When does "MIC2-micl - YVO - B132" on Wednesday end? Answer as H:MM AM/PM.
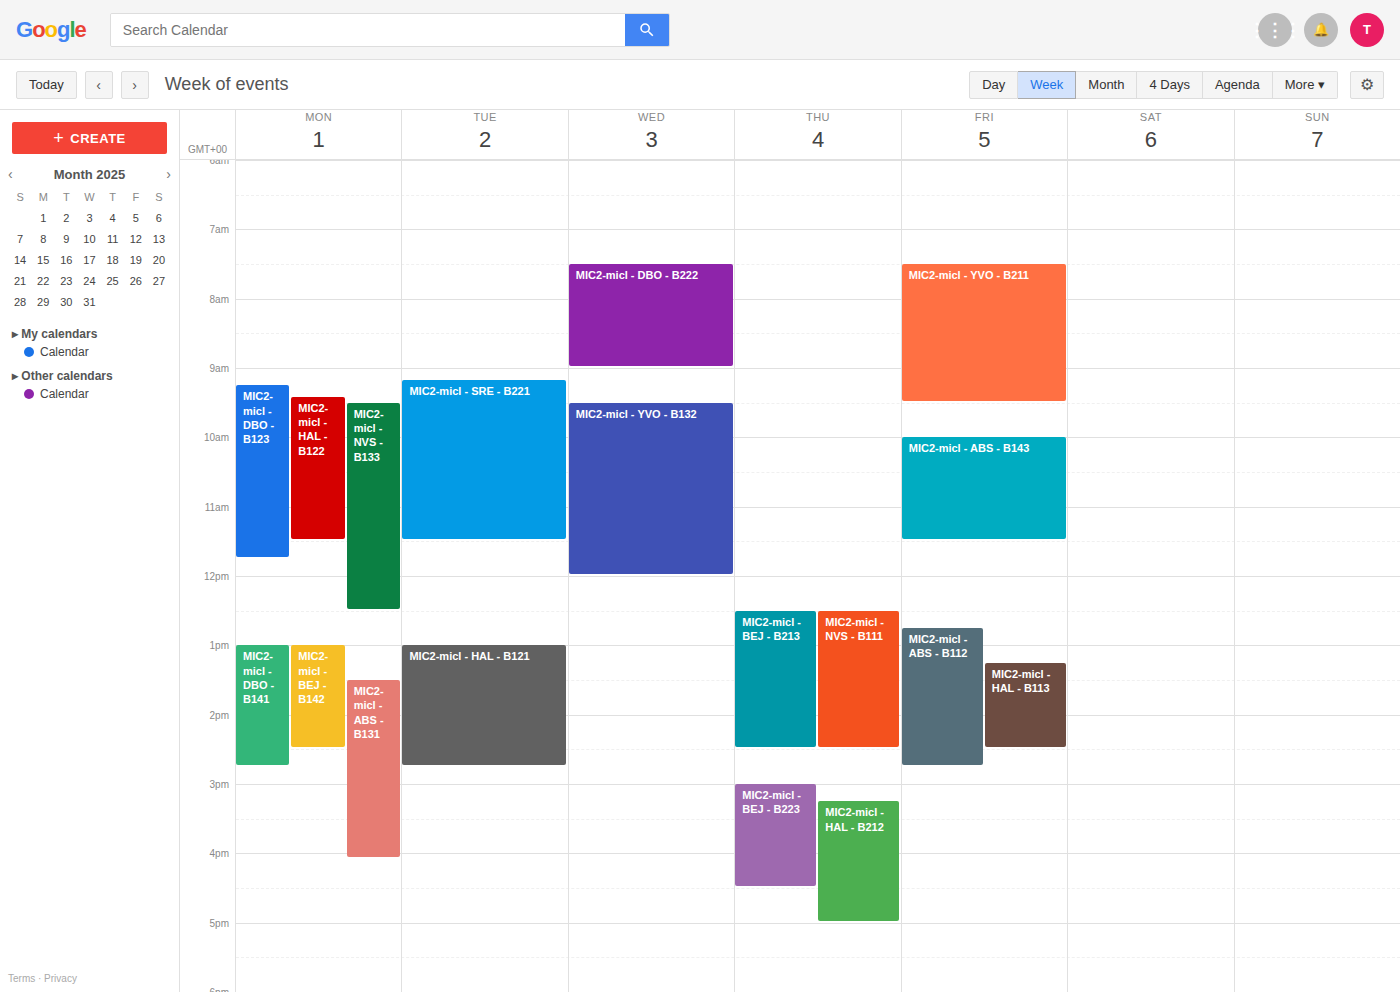
12:00 PM